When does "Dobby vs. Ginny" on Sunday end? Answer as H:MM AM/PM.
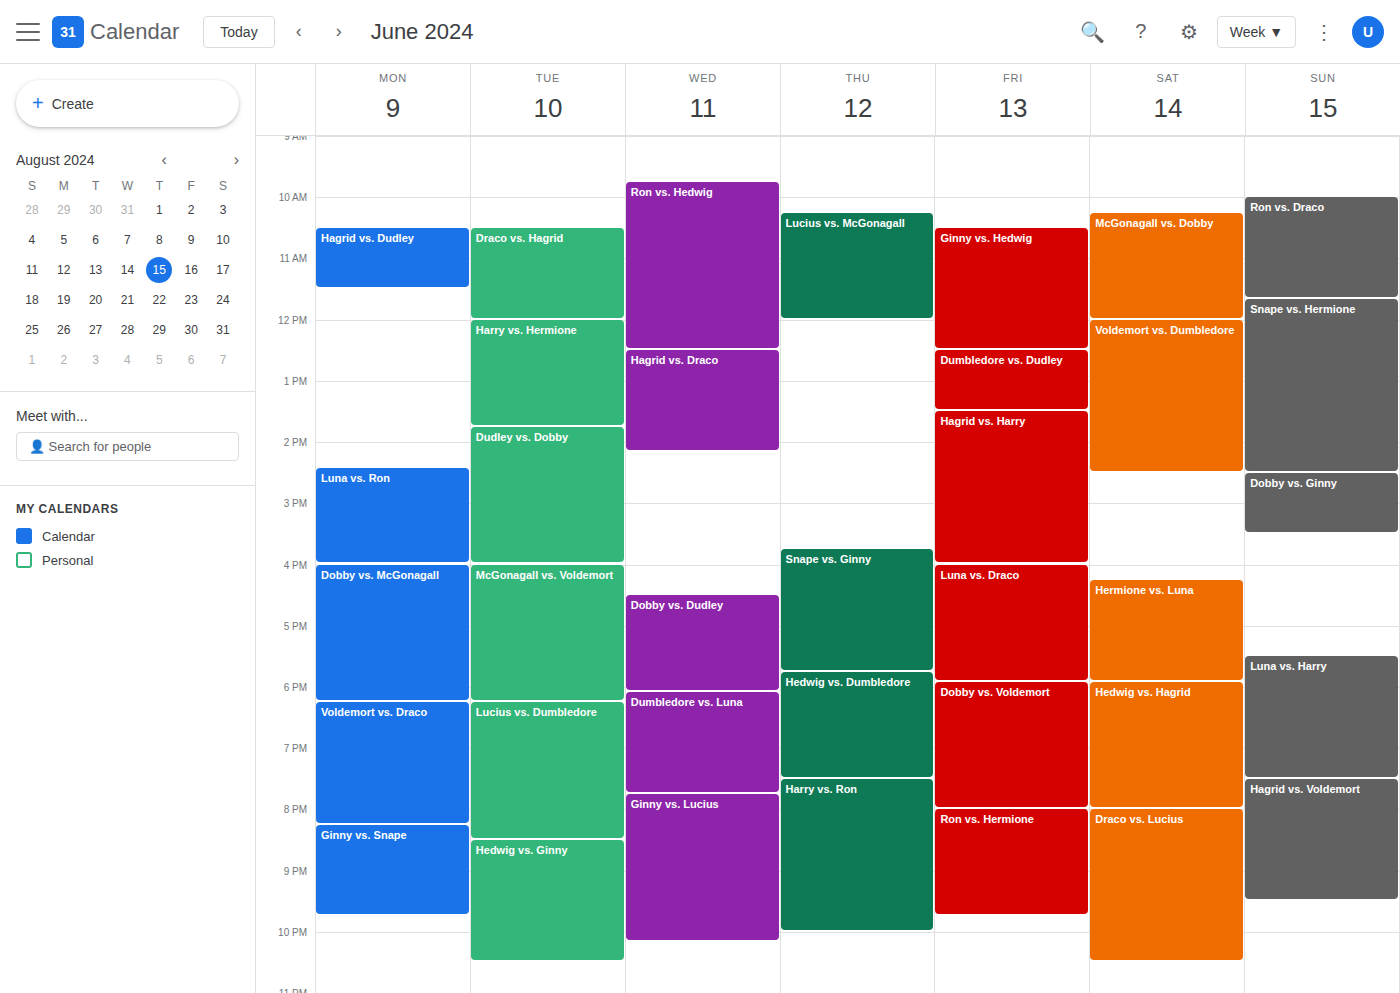
3:30 PM